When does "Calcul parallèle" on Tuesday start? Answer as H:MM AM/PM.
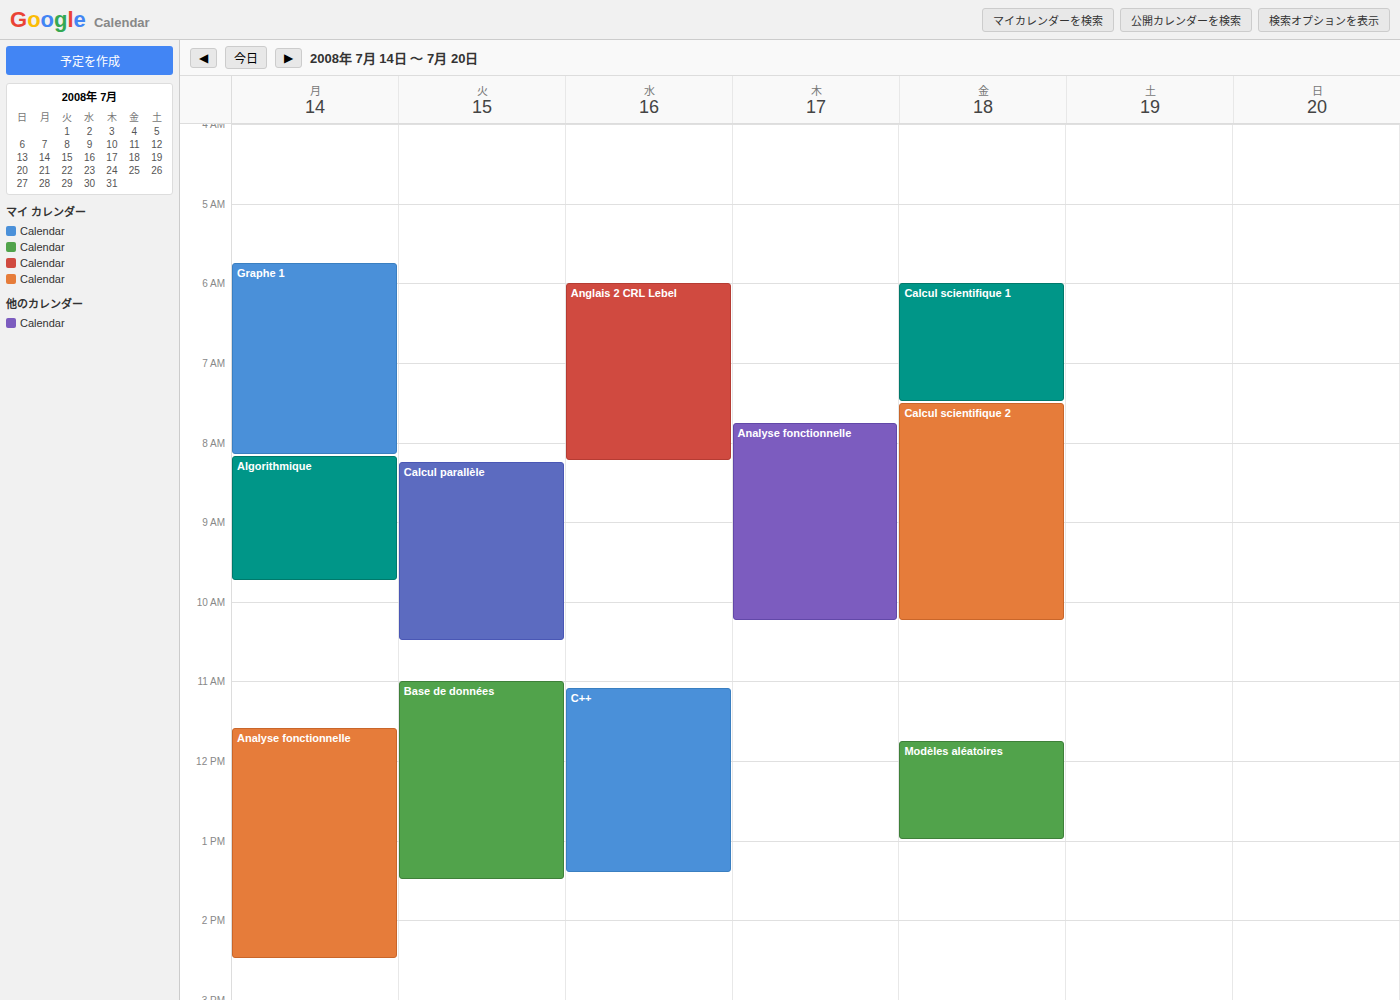
8:15 AM